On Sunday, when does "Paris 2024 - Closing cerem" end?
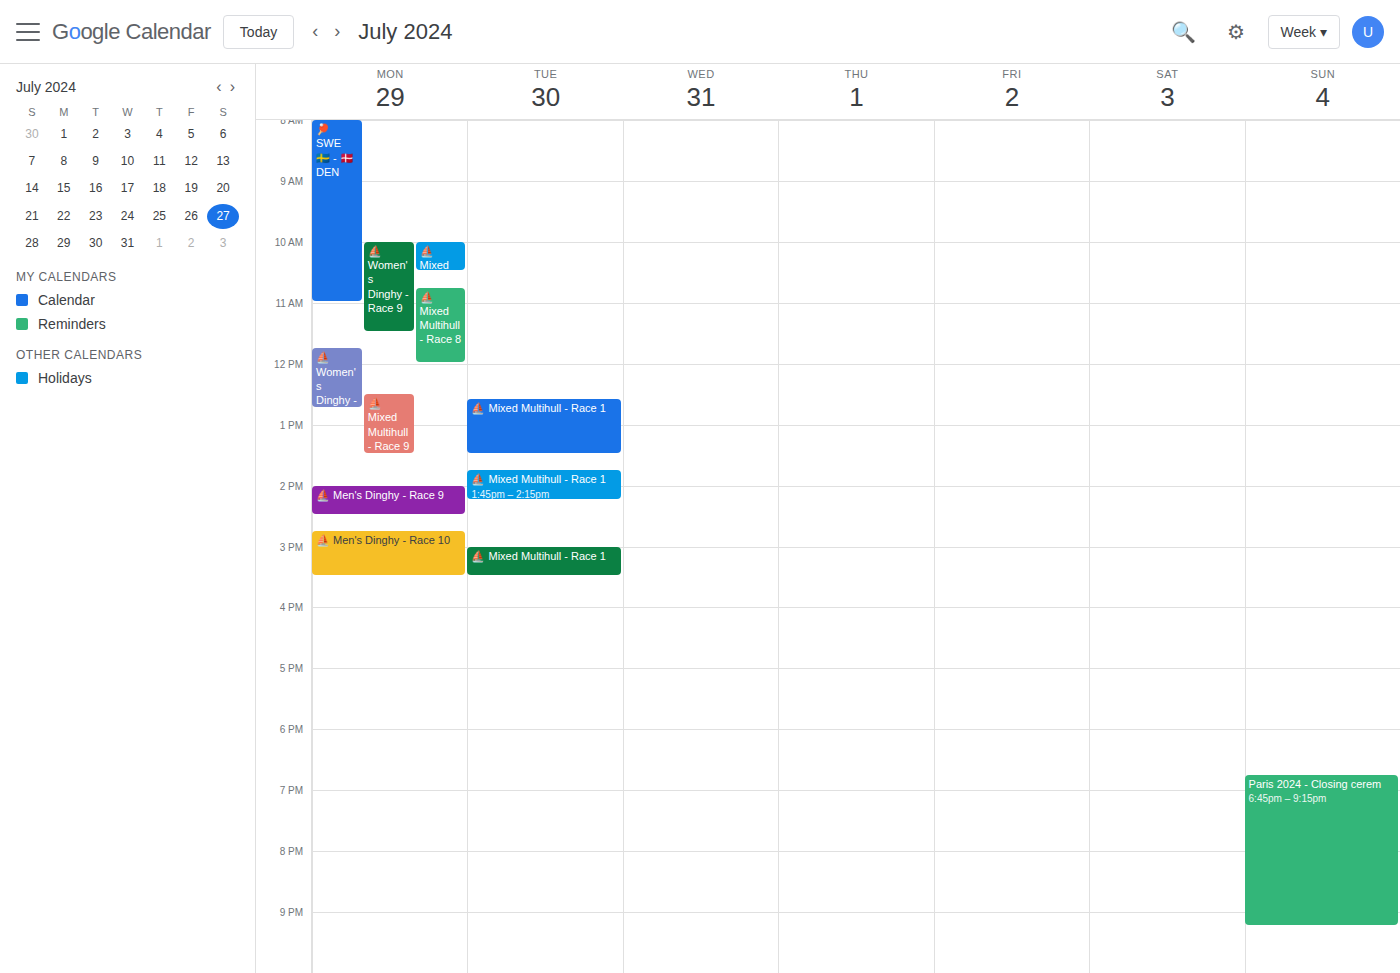
9:15 PM